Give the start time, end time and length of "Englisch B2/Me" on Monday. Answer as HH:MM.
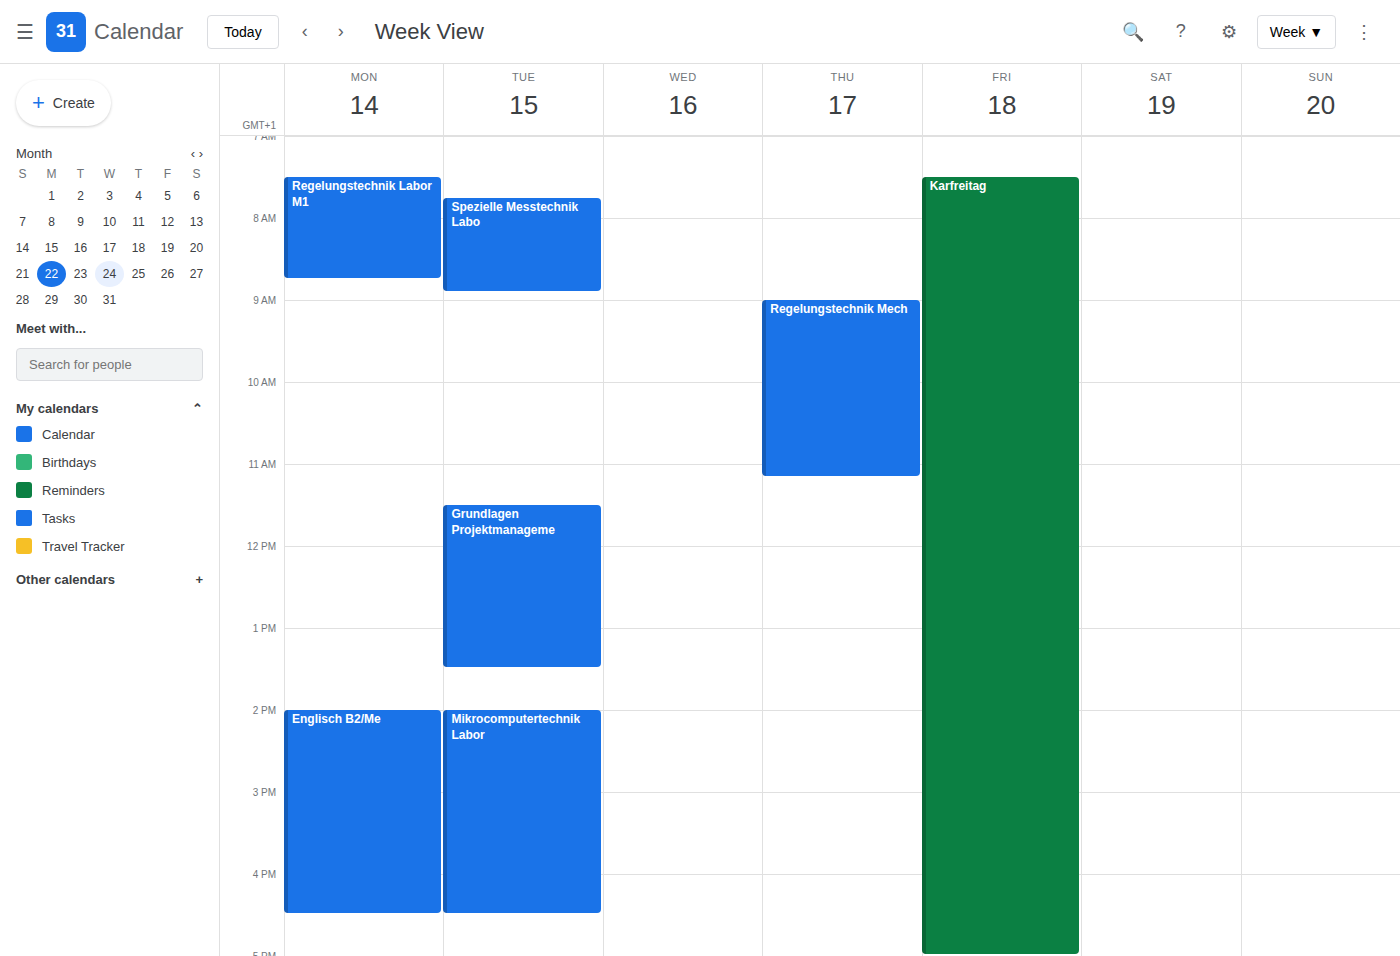
14:00 to 16:30, 2 hours 30 minutes